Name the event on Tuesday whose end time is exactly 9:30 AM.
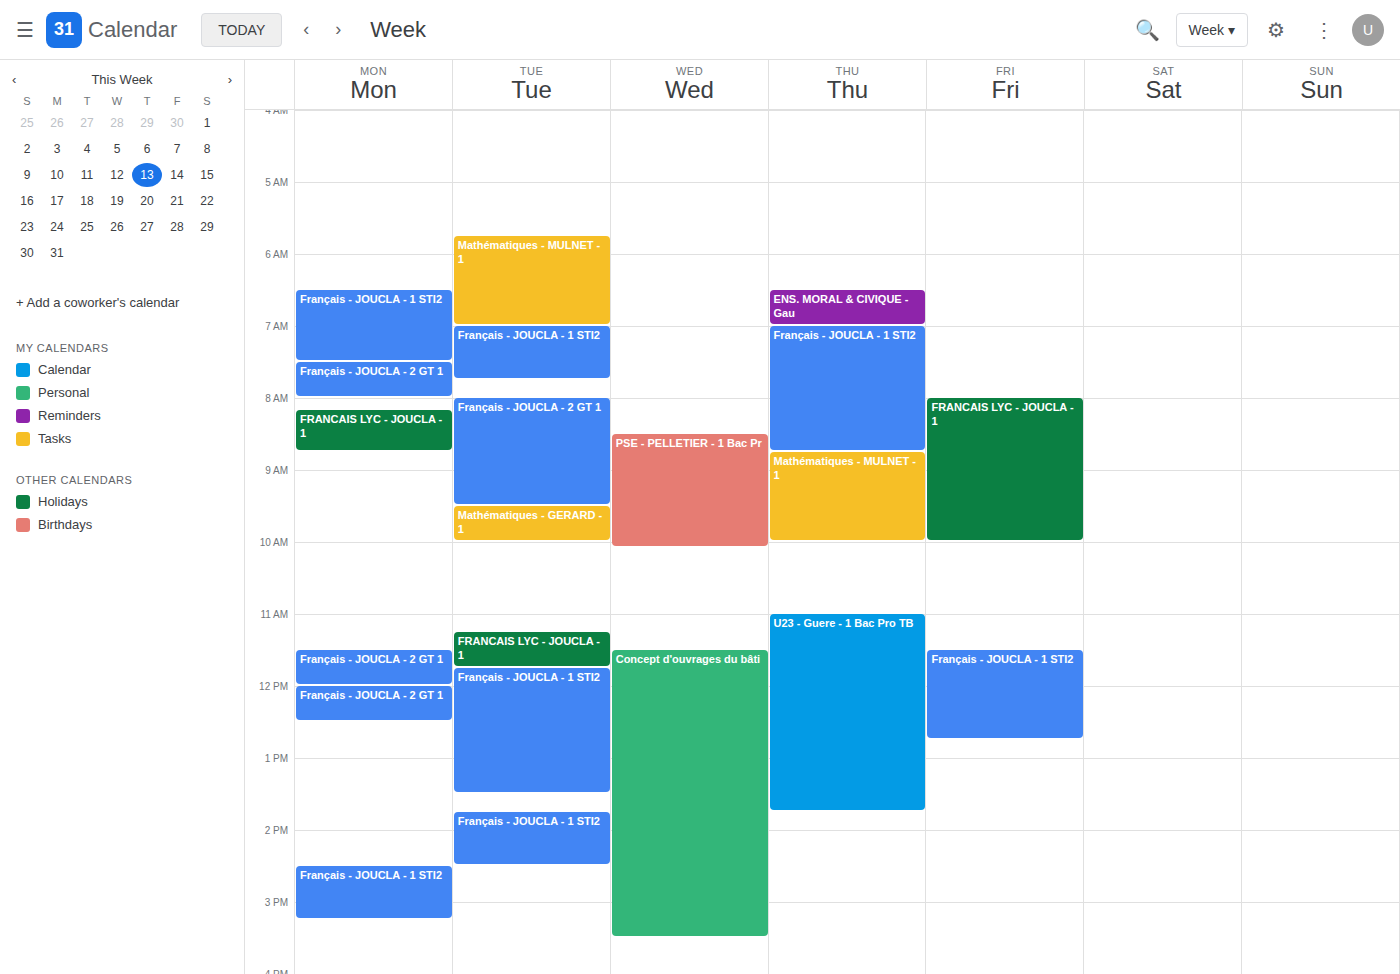
"Français - JOUCLA - 2 GT 1"